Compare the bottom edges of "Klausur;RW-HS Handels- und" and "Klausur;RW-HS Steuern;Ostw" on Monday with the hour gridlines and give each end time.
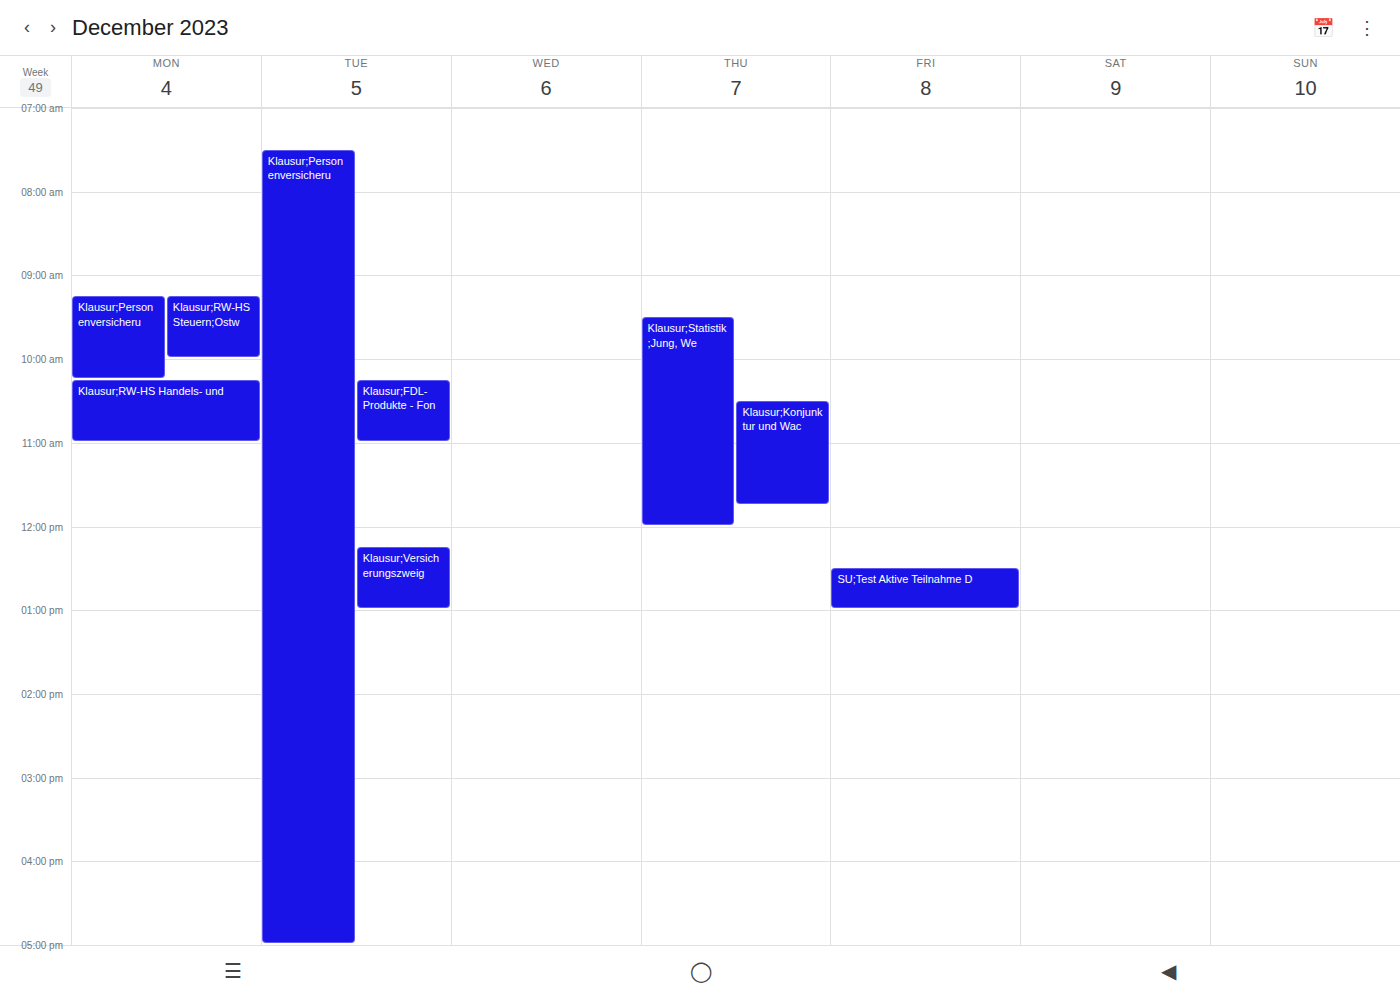
"Klausur;RW-HS Handels- und": 11:00 AM, exactly on the 11 AM line. "Klausur;RW-HS Steuern;Ostw": 10:00 AM, exactly on the 10 AM line.